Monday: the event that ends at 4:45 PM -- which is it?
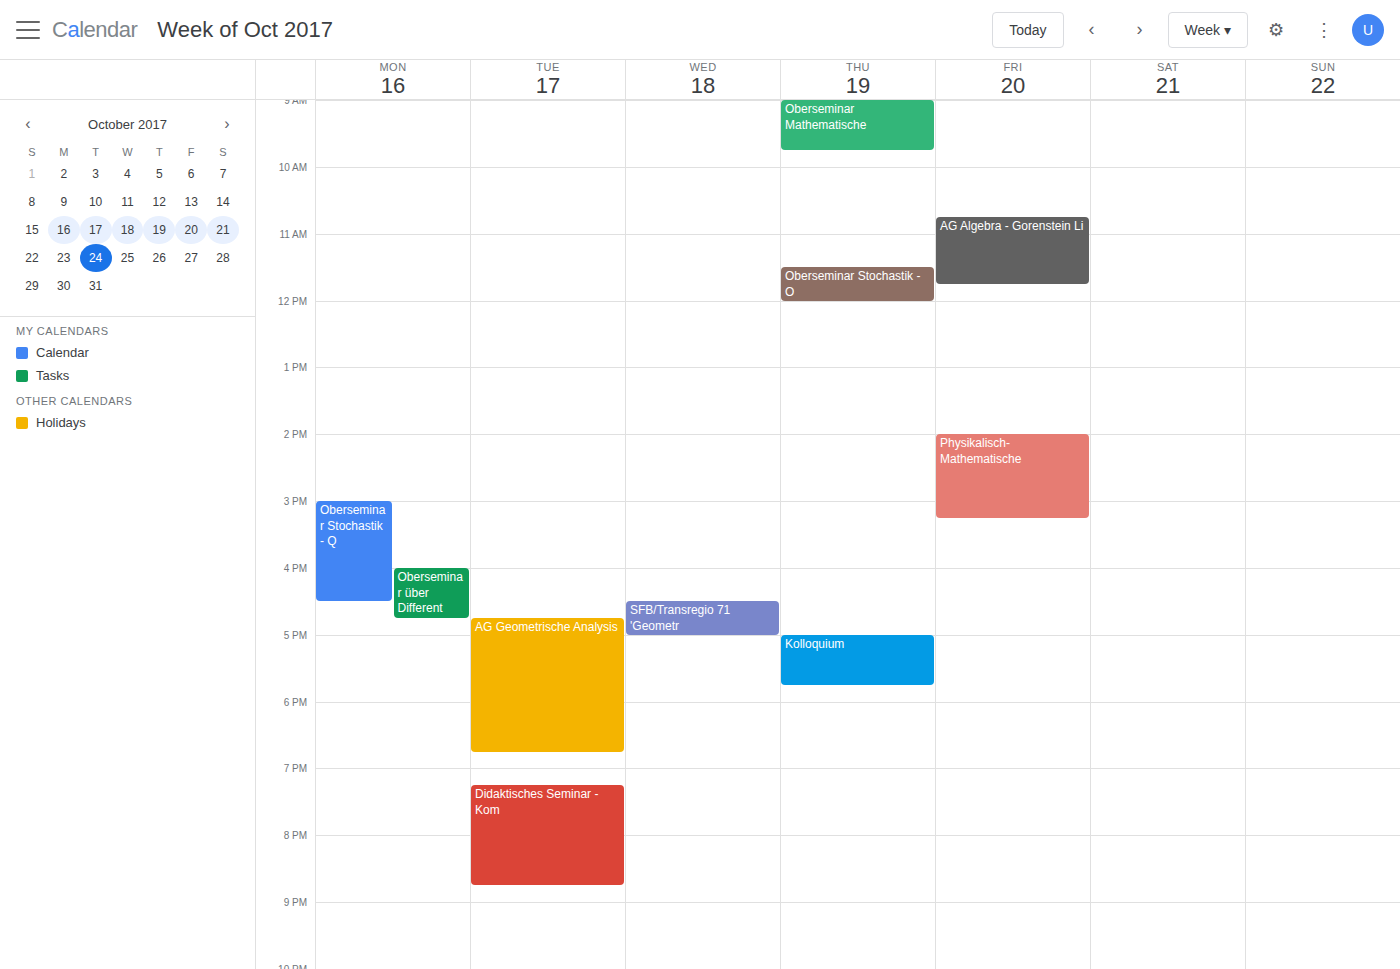
"Oberseminar über Different"